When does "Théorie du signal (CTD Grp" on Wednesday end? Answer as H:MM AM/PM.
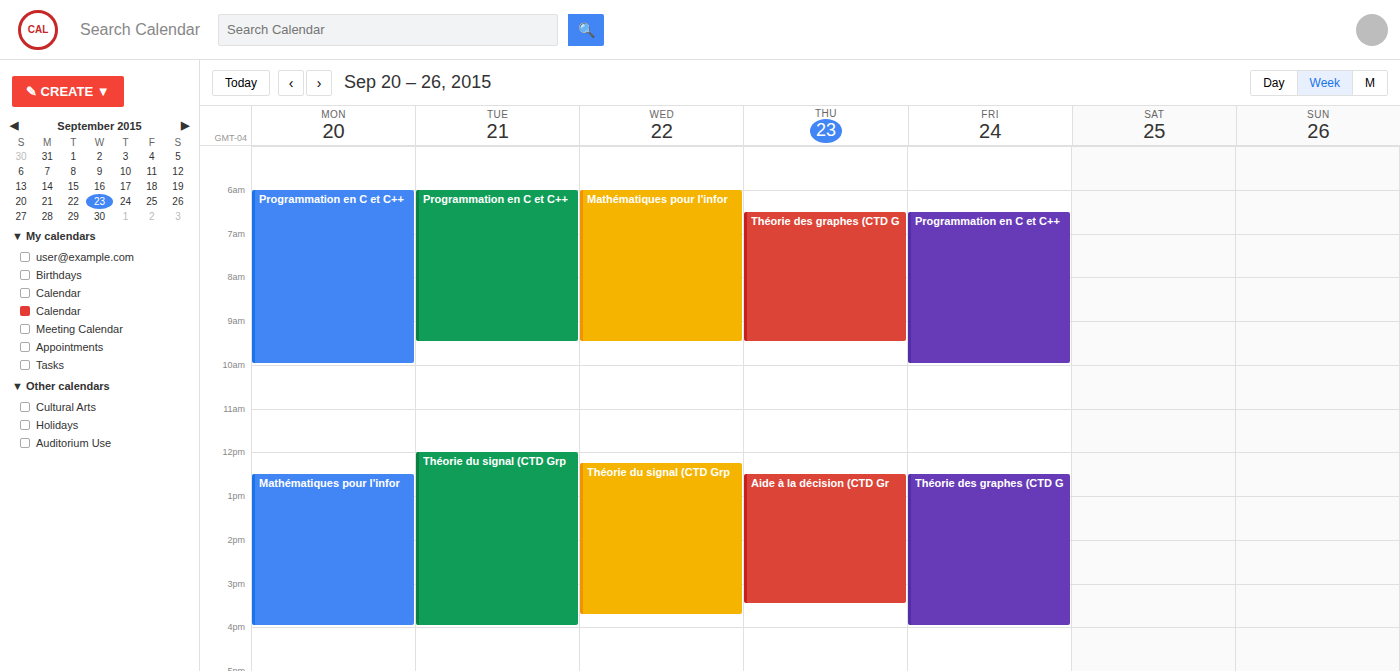
3:45 PM